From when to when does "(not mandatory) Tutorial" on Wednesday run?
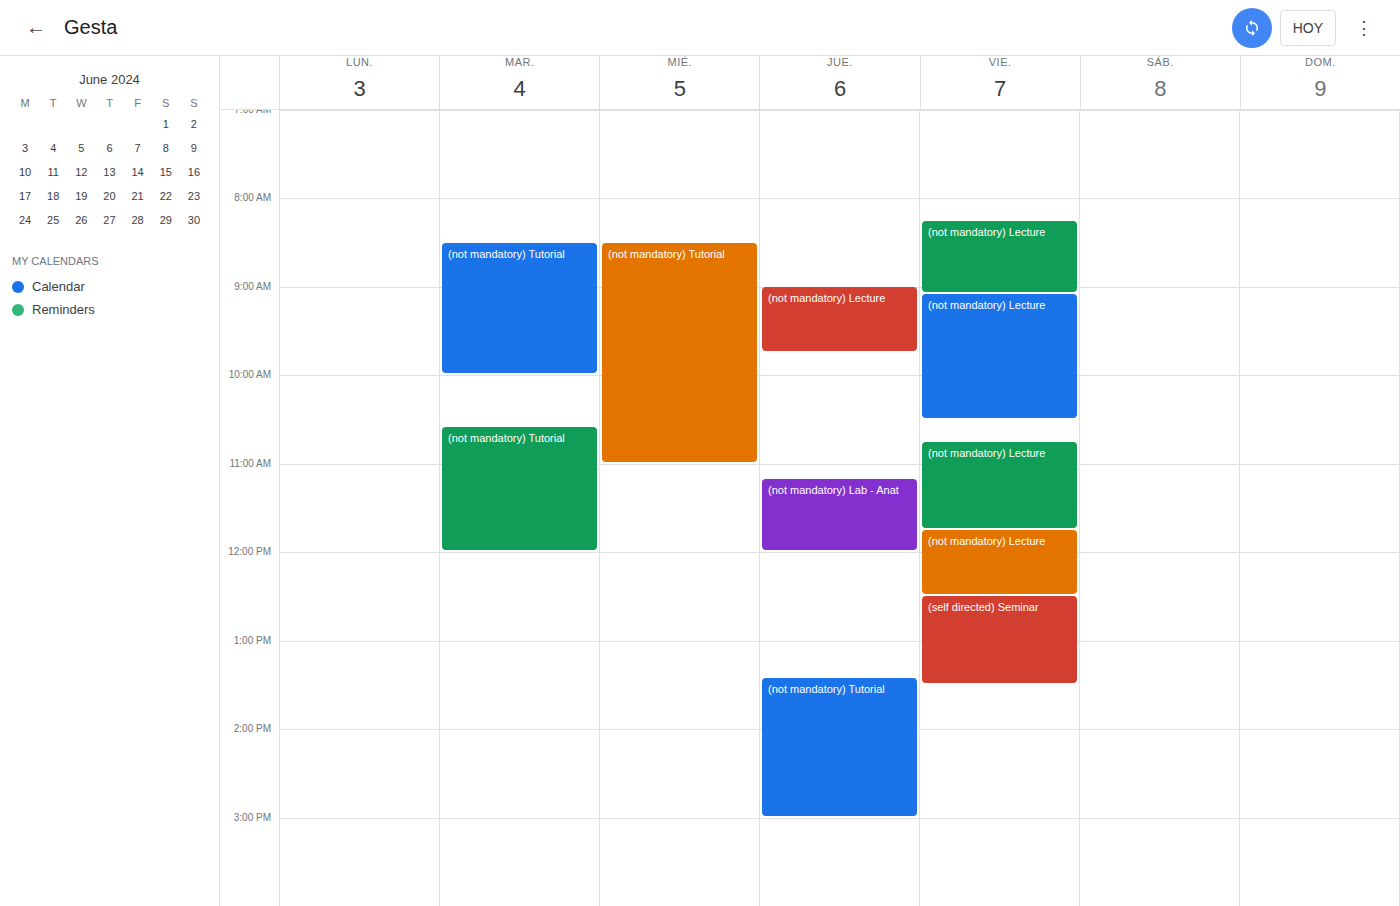
8:30 AM to 11:00 AM